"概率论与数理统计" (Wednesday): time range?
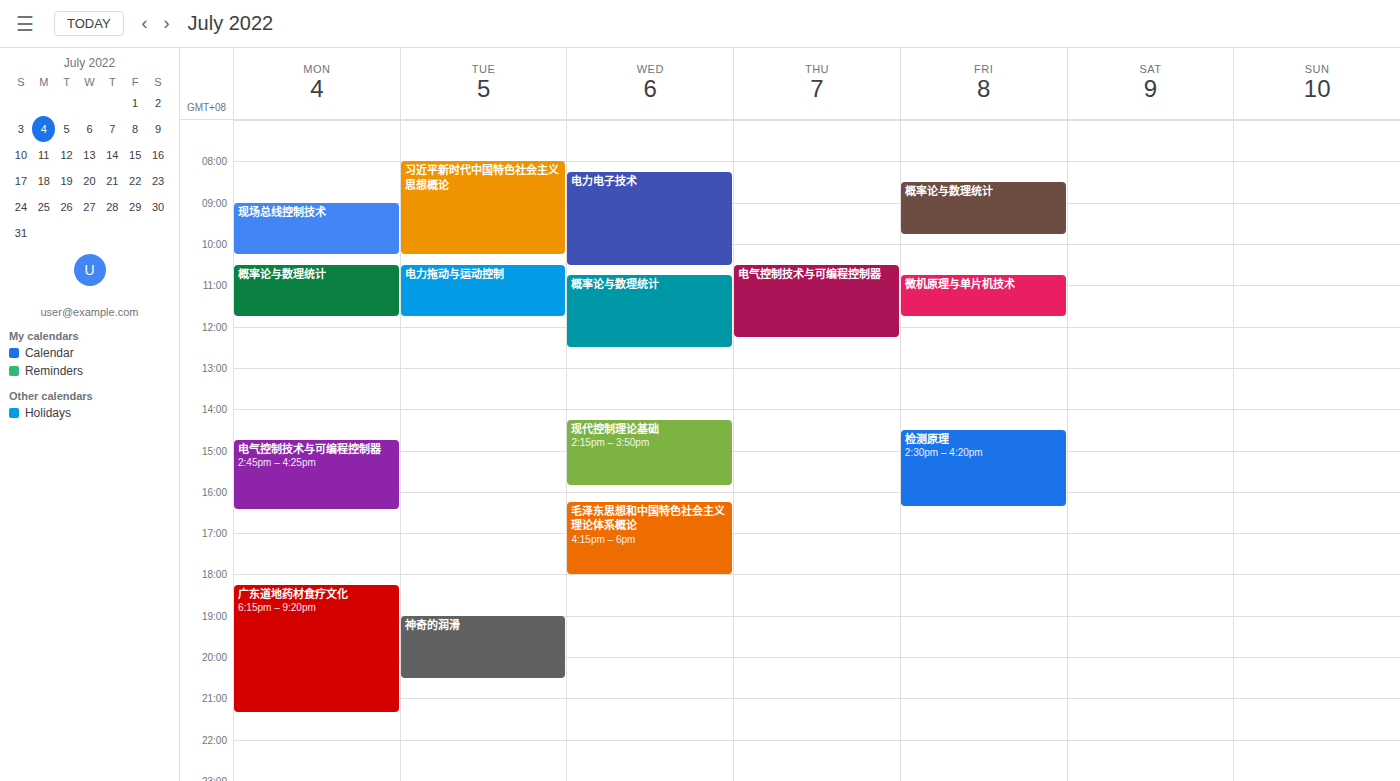
10:45 AM to 12:30 PM